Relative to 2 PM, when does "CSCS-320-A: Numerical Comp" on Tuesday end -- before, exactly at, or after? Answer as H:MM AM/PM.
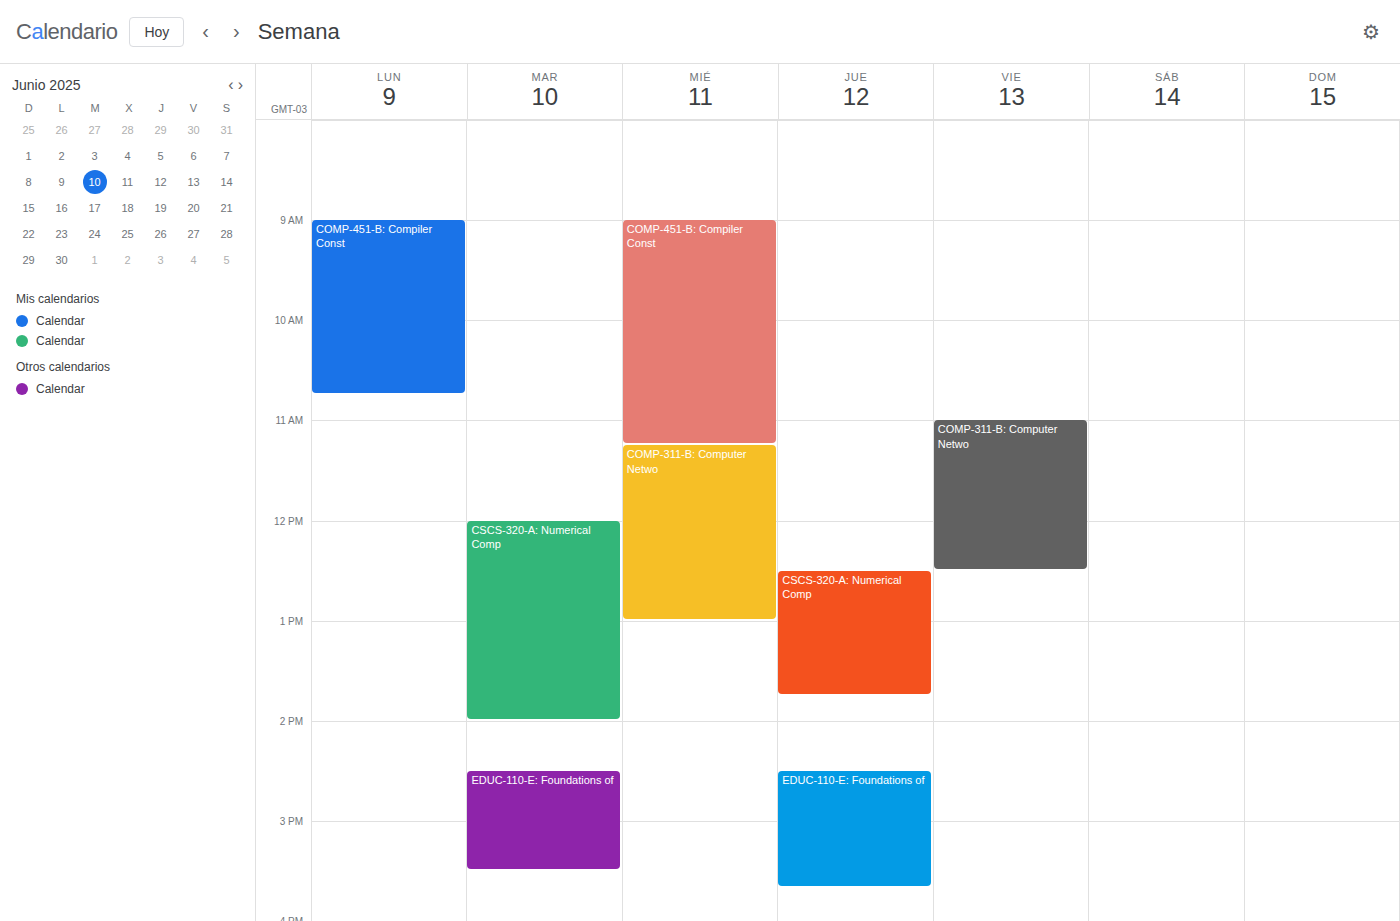
2:00 PM -- exactly at 2 PM, on the 2 PM line.